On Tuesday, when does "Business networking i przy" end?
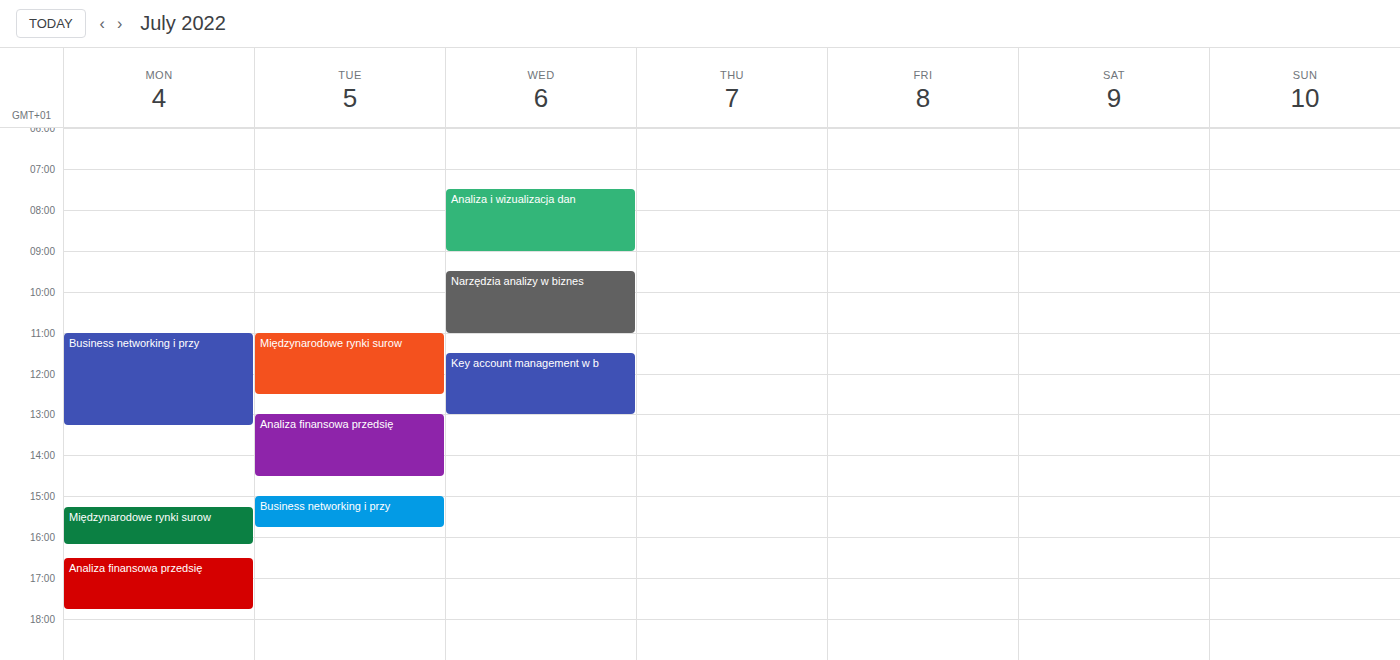
3:45 PM